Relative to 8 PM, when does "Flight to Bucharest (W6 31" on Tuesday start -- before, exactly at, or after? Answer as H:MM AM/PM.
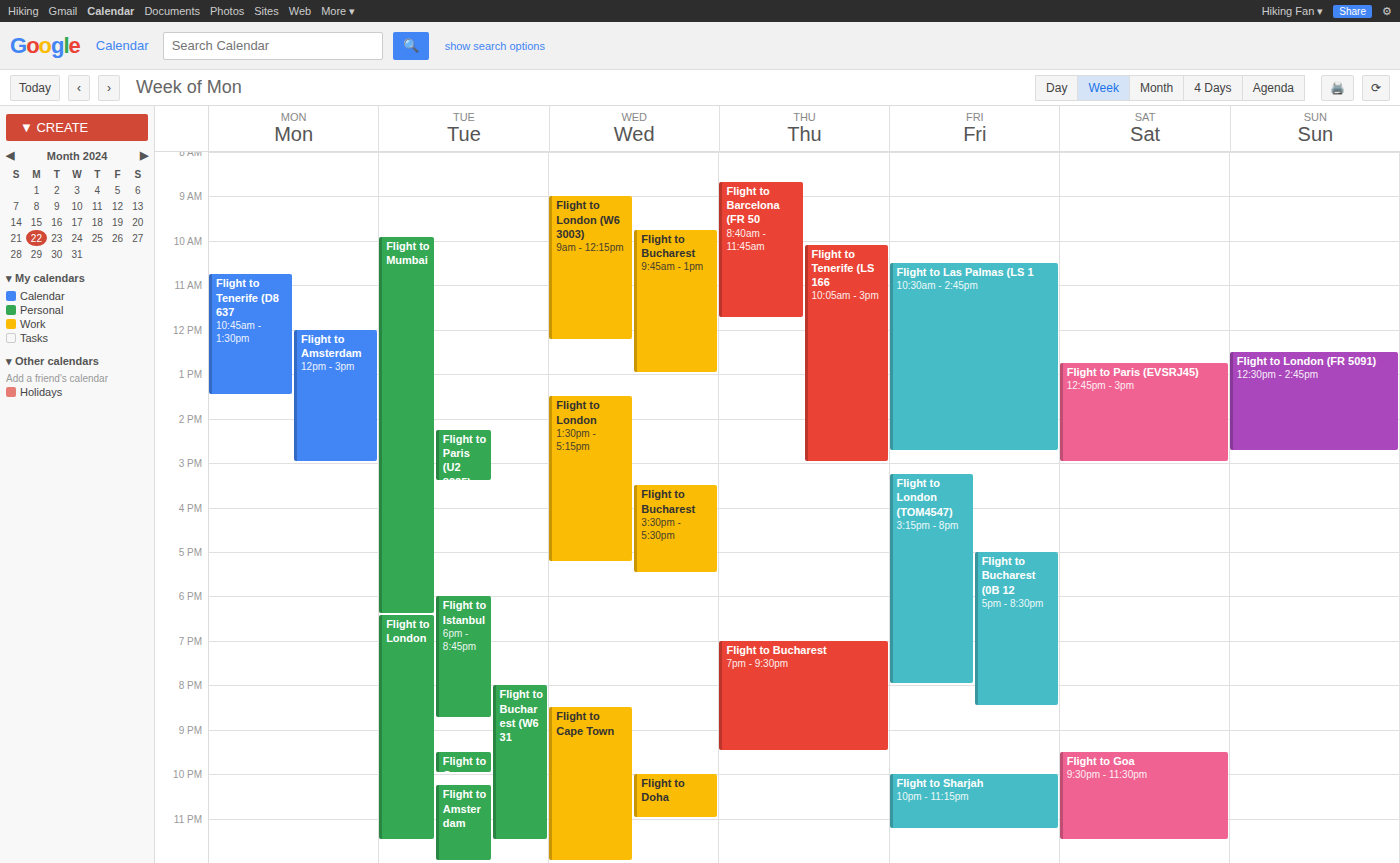
8:00 PM -- exactly at 8 PM, on the 8 PM line.